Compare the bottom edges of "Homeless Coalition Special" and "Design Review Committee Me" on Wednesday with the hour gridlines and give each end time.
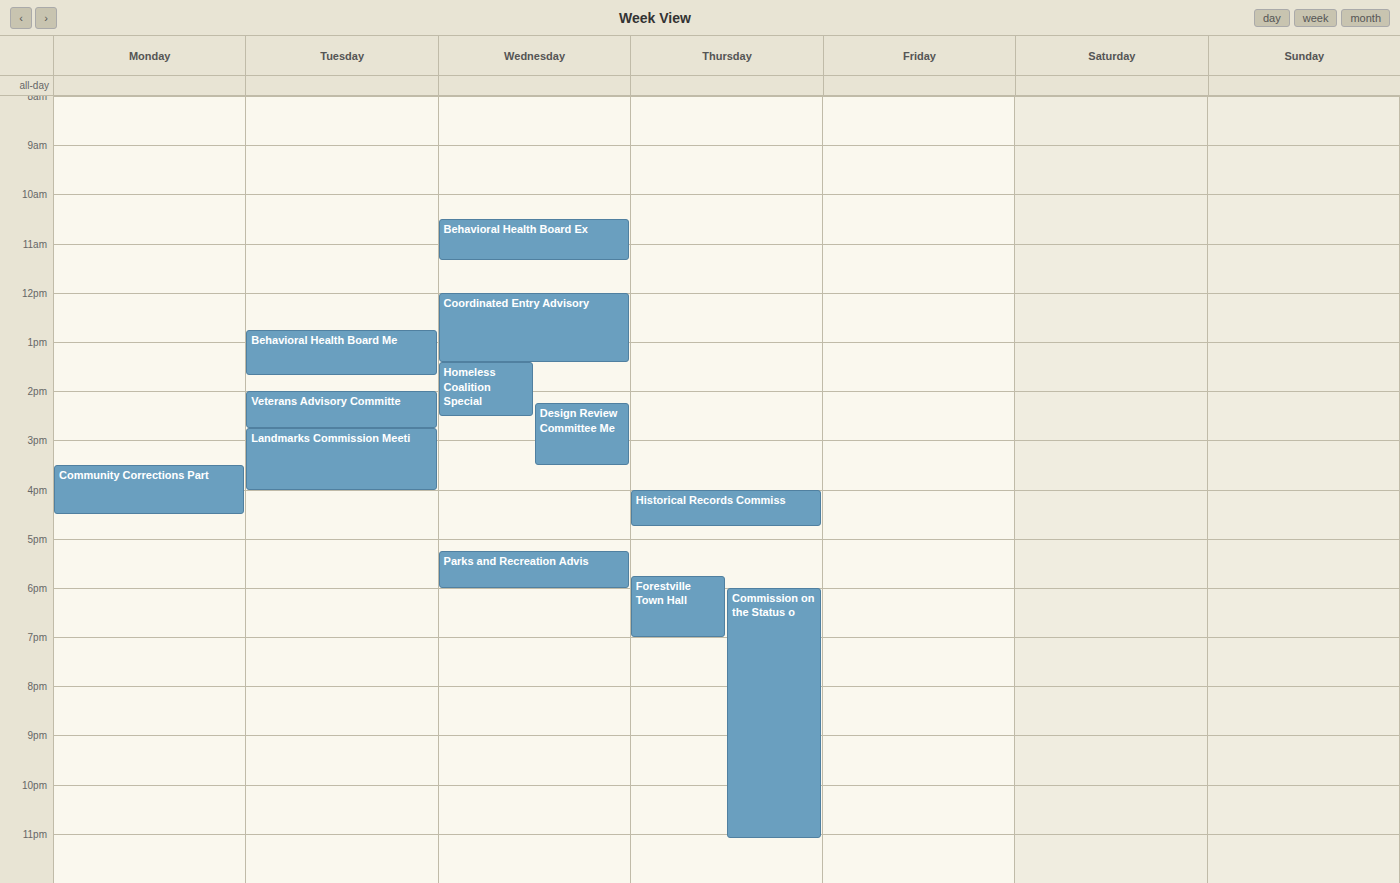
"Homeless Coalition Special": 14:30, halfway between the 14:00 and 15:00 lines. "Design Review Committee Me": 15:30, halfway between the 15:00 and 16:00 lines.